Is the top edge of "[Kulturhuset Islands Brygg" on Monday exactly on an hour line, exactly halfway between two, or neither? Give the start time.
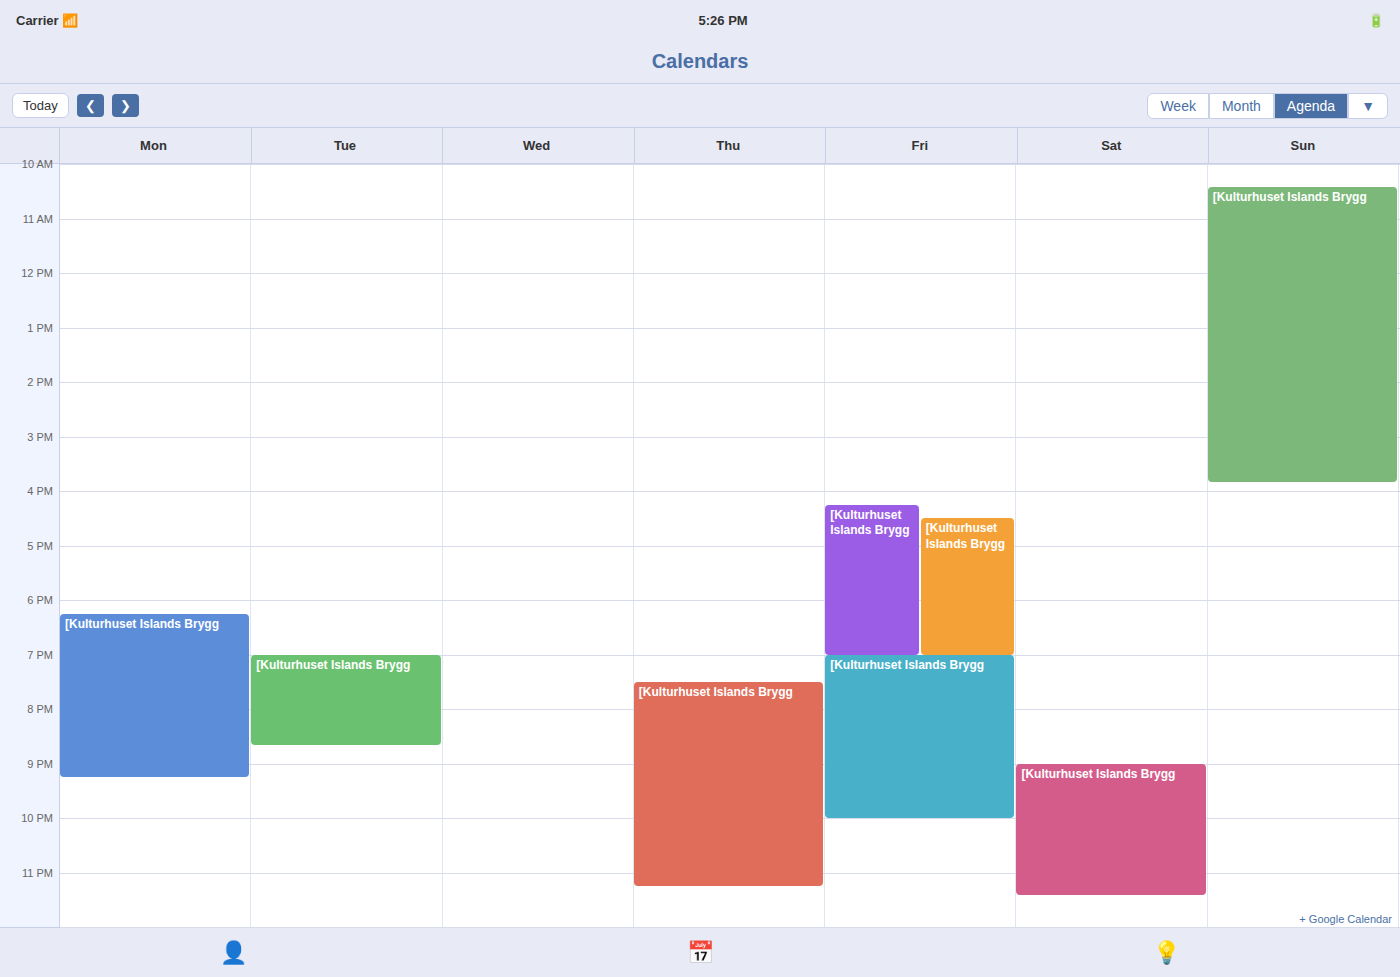
6:15 PM -- neither: a quarter of the way from the 6 PM line to the 7 PM line.